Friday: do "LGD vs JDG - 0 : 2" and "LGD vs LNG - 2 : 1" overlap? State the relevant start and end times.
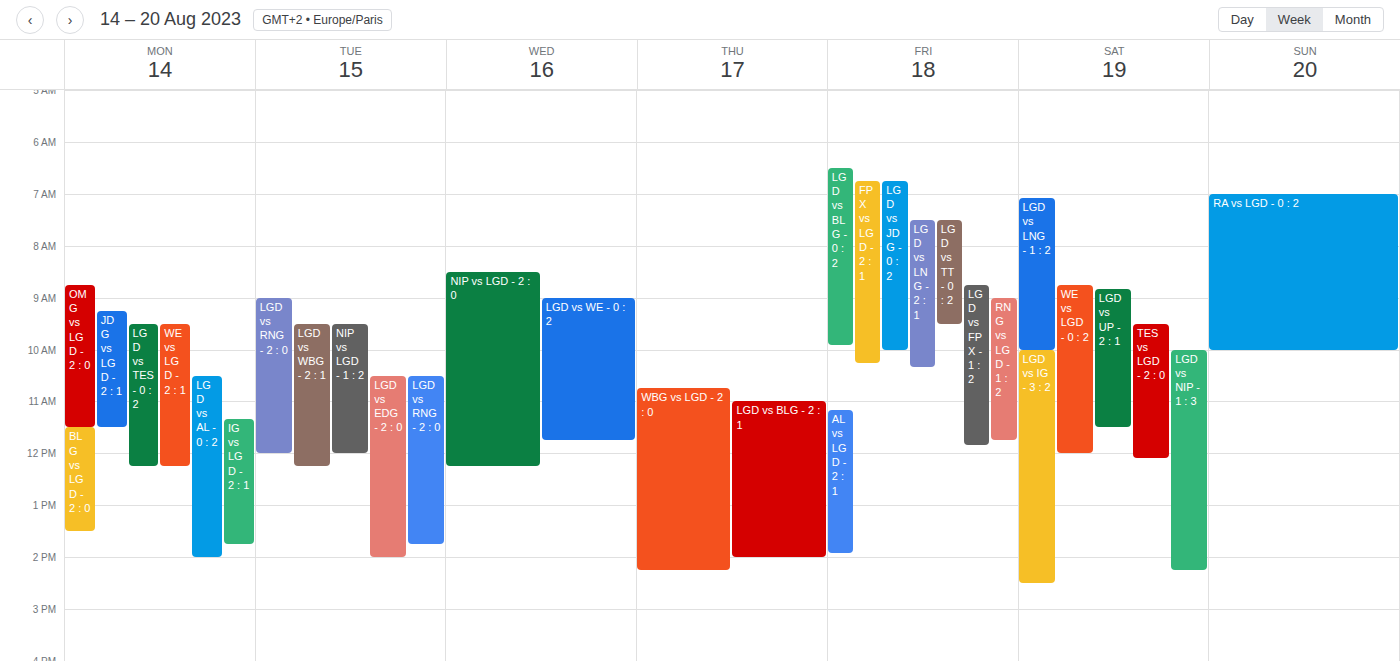
"LGD vs LNG - 2 : 1" starts at 7:30 AM, before "LGD vs JDG - 0 : 2" ends at 10:00 AM -- they overlap.